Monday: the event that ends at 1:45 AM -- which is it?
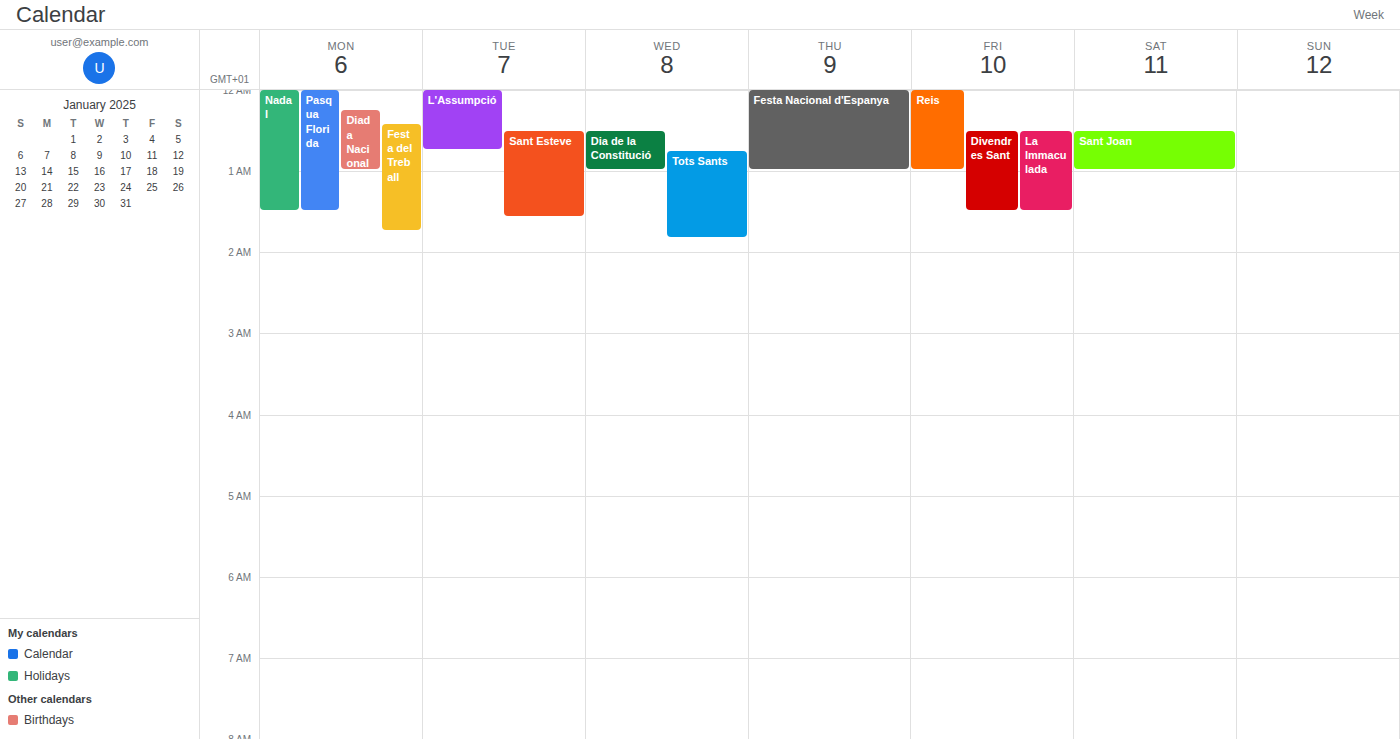
"Festa del Treball"